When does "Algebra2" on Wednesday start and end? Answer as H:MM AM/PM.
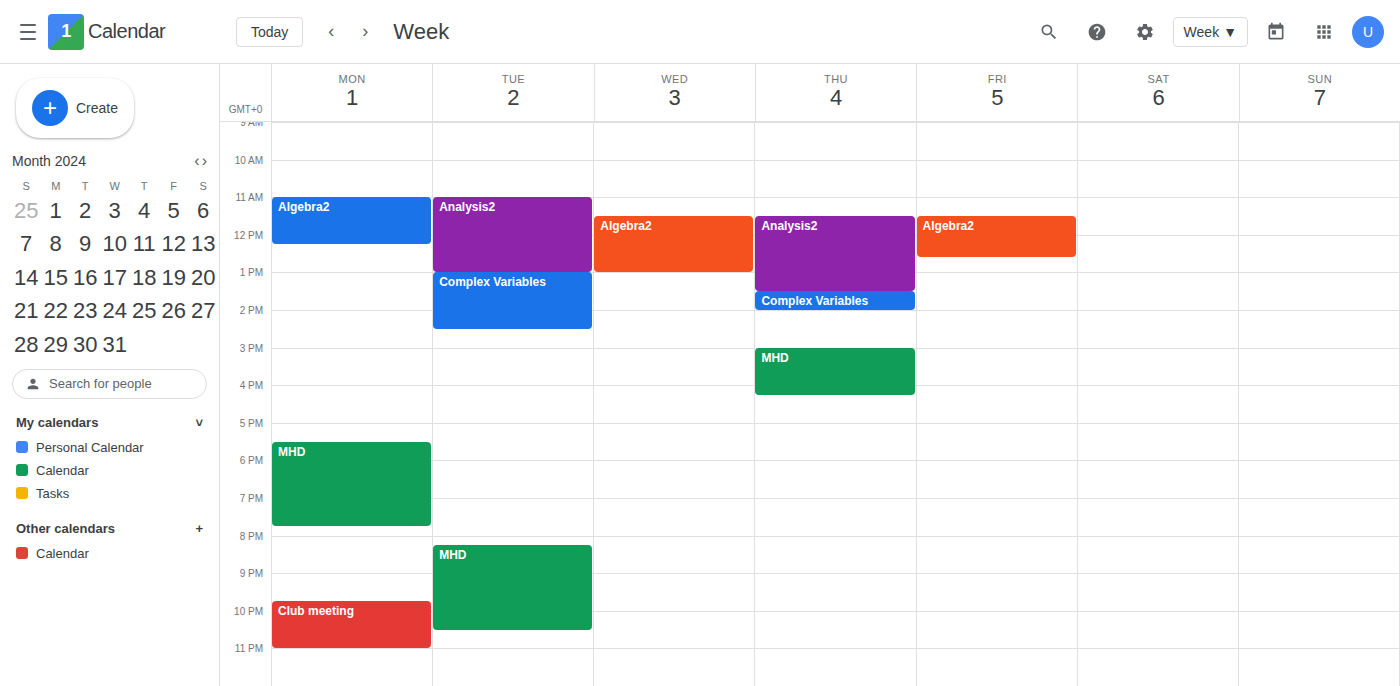
11:30 AM to 1:00 PM